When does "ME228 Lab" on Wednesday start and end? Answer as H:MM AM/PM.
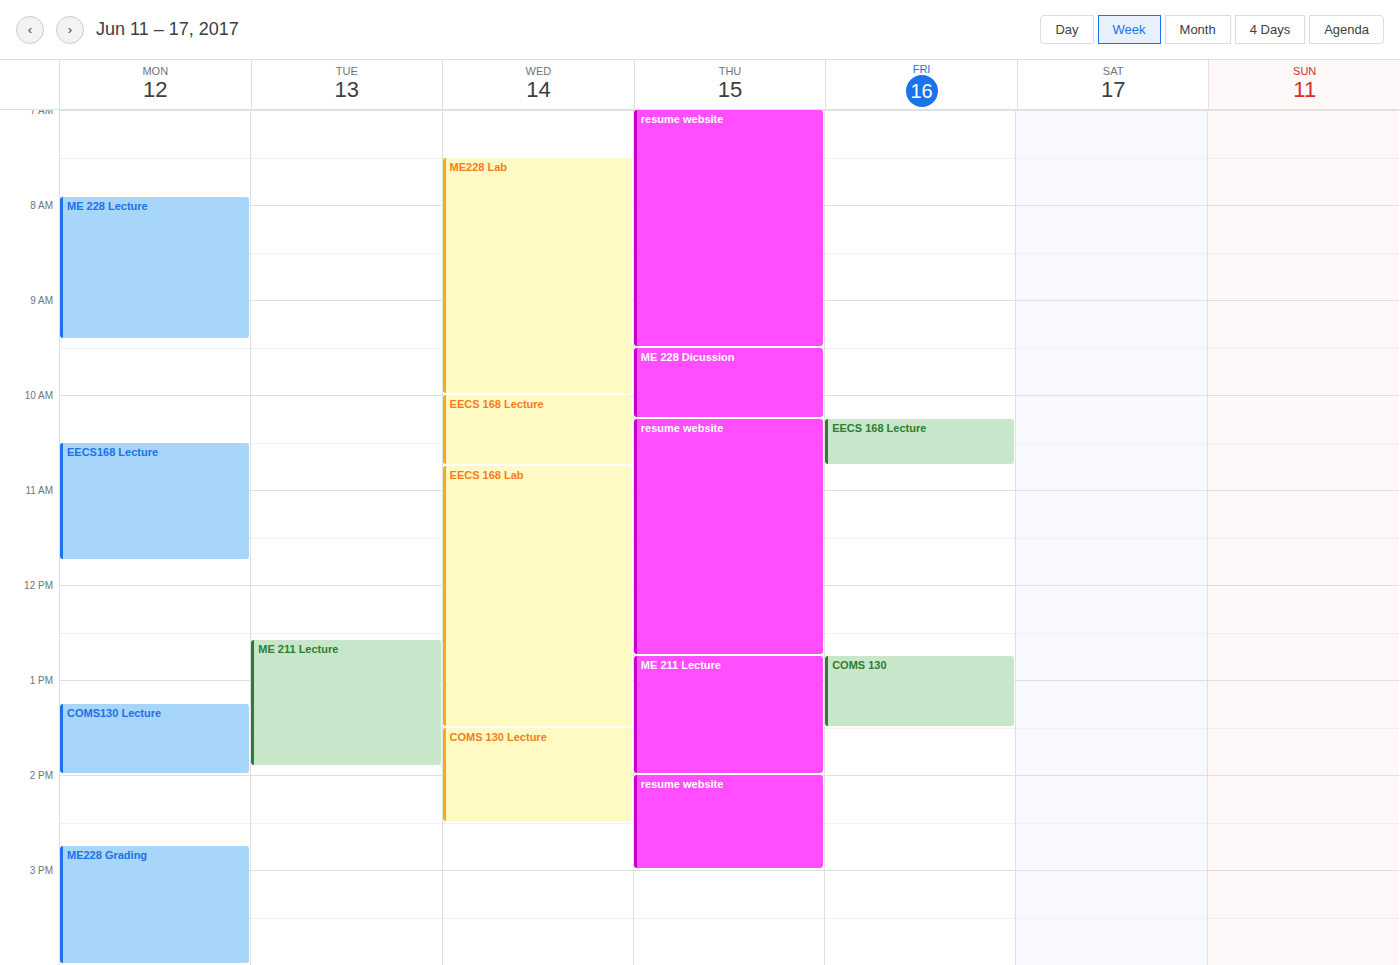
7:30 AM to 10:00 AM